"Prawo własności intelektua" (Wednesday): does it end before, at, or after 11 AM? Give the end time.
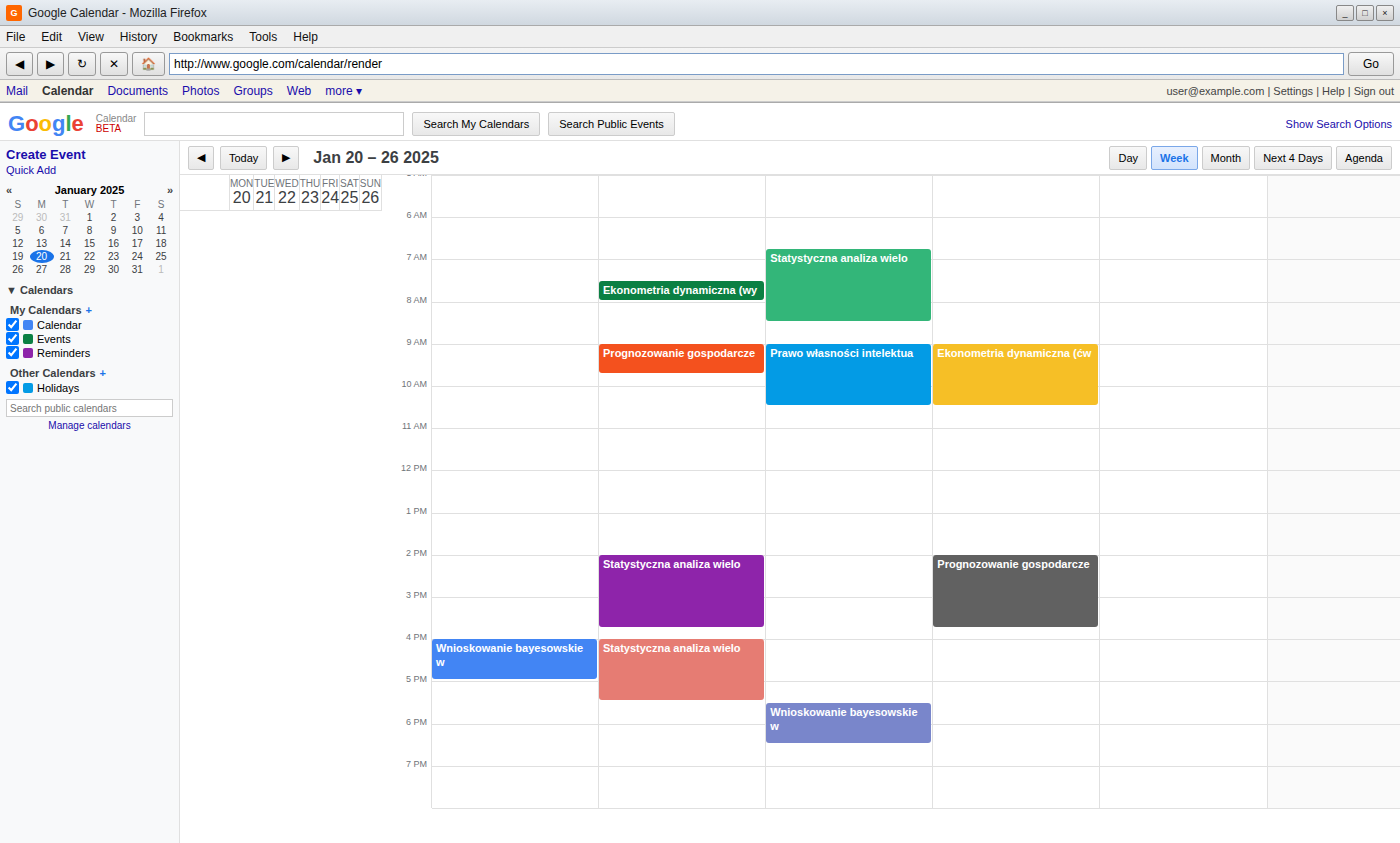
10:30 AM -- before 11 AM, 30 minutes above the 11 AM line.